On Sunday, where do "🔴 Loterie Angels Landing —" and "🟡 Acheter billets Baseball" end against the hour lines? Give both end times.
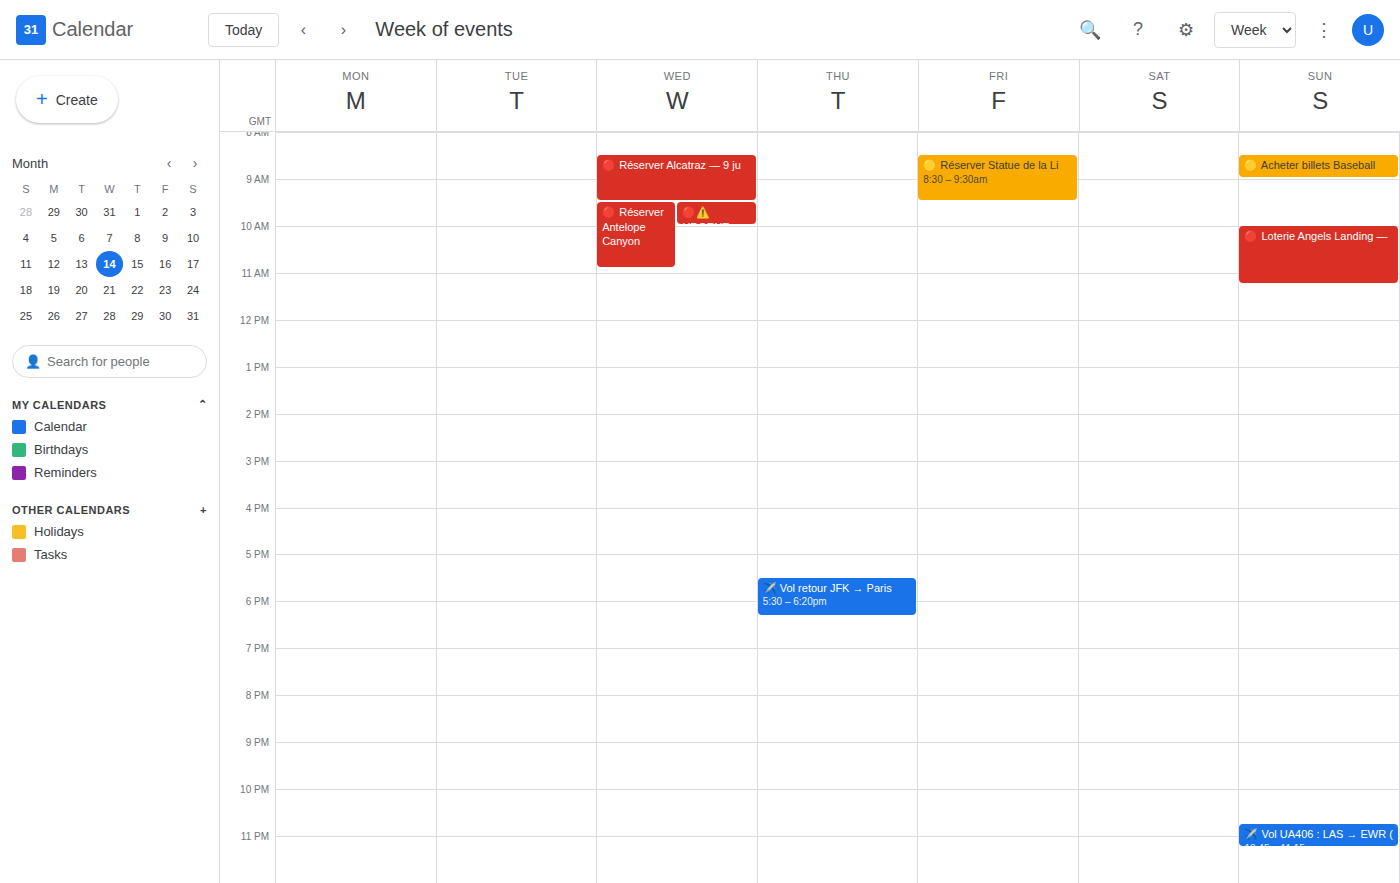
"🔴 Loterie Angels Landing —": 11:15 AM, neither: a quarter of the way from the 11 AM line to the 12 PM line. "🟡 Acheter billets Baseball": 9:00 AM, exactly on the 9 AM line.